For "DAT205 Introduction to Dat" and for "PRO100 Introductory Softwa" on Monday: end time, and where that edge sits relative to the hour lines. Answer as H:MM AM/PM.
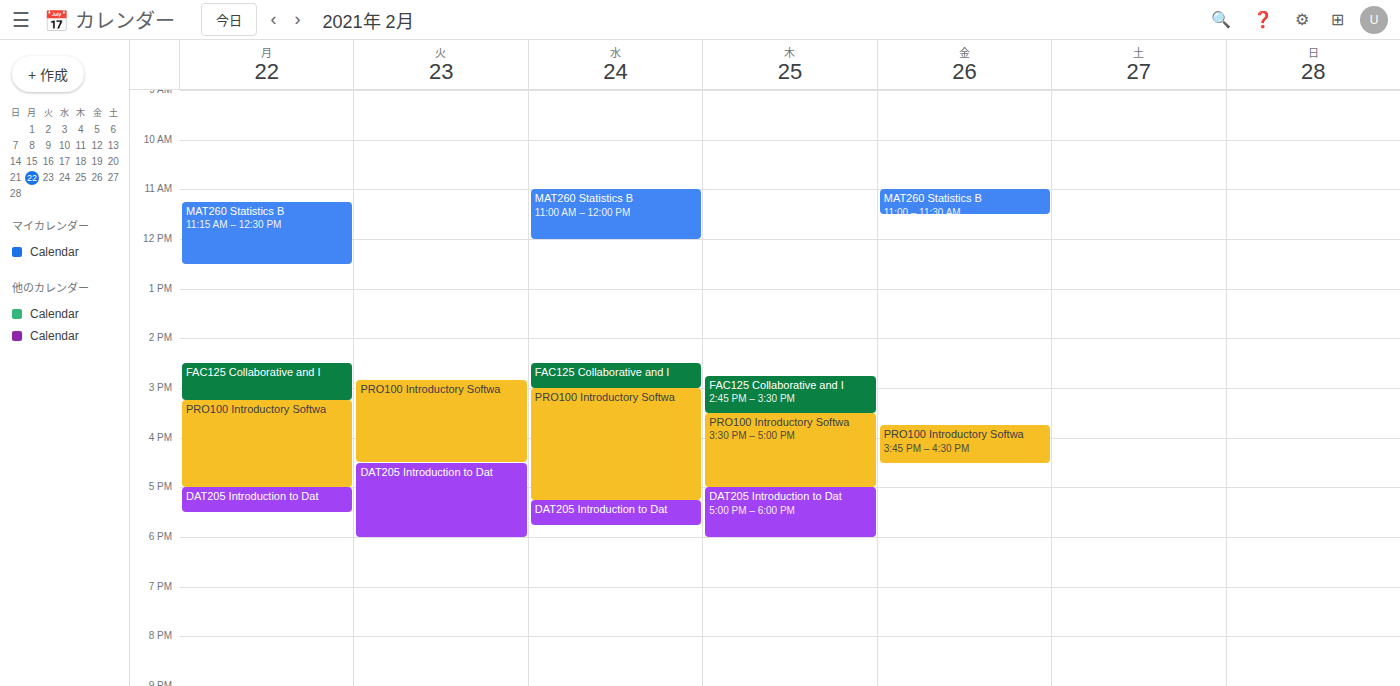
"DAT205 Introduction to Dat": 5:30 PM, halfway between the 5 PM and 6 PM lines. "PRO100 Introductory Softwa": 5:00 PM, exactly on the 5 PM line.